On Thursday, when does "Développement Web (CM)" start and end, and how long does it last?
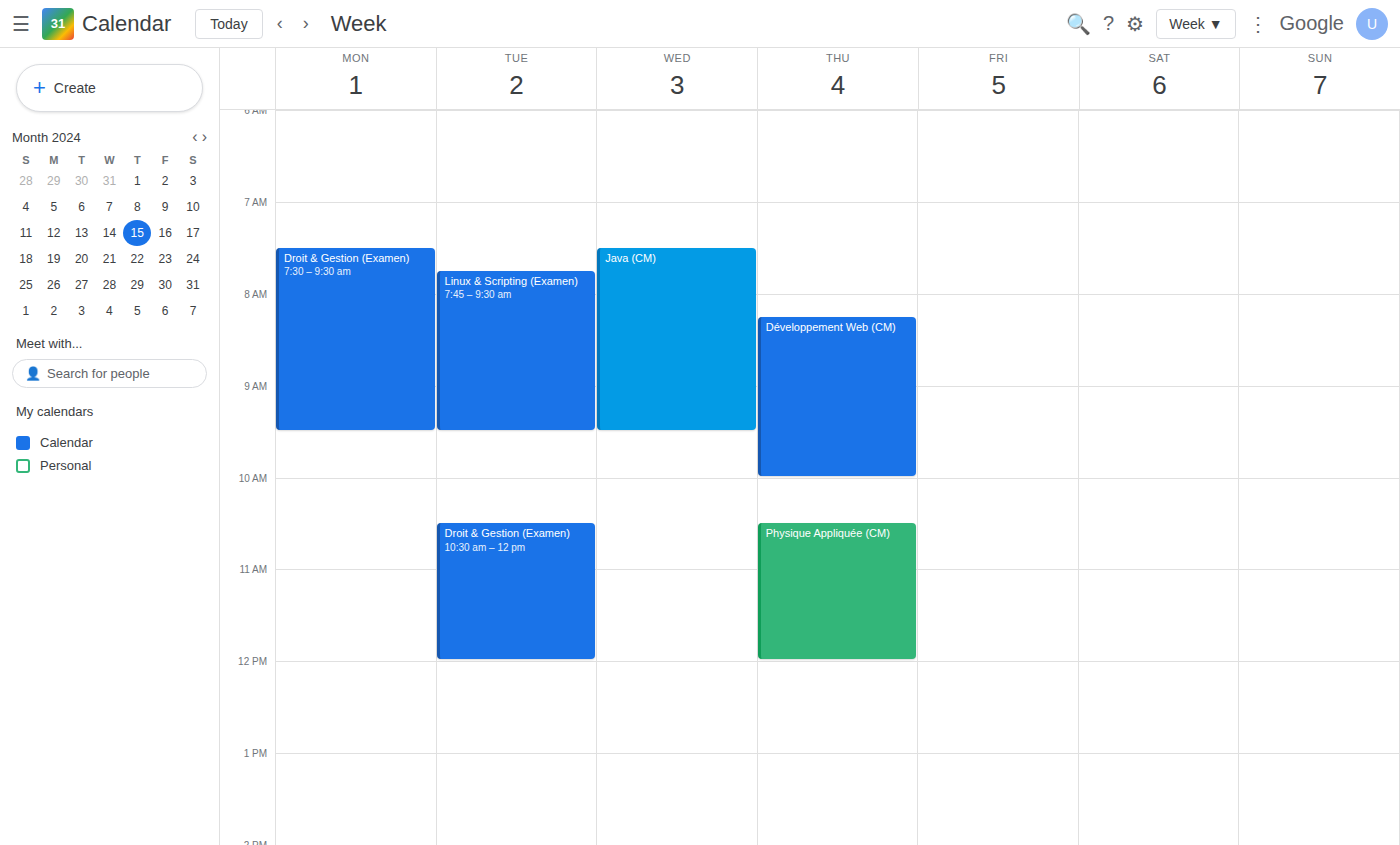
08:15 to 10:00, 1 hour 45 minutes